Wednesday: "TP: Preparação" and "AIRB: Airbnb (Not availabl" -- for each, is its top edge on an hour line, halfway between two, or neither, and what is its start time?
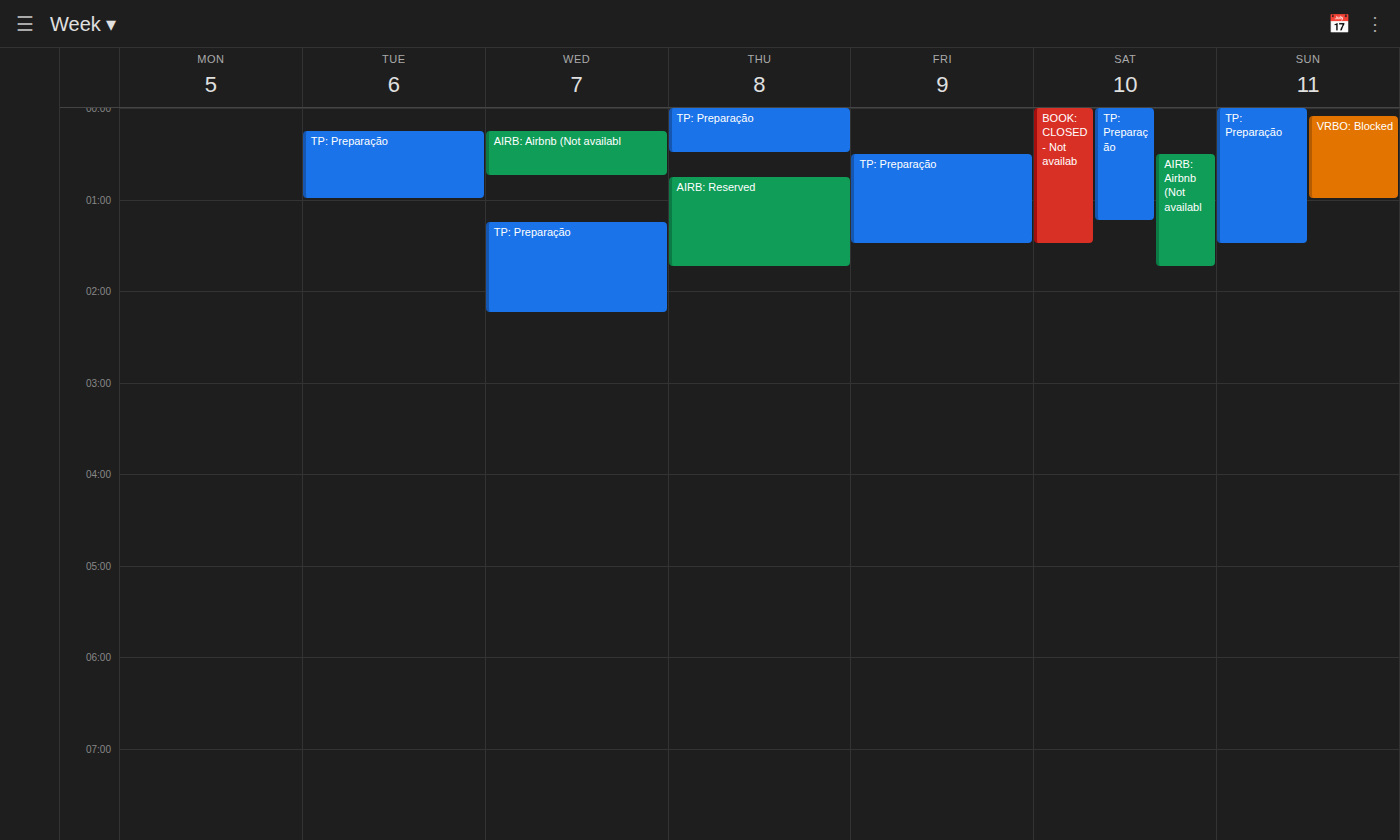
"TP: Preparação": 1:15 AM, neither: a quarter of the way from the 1 AM line to the 2 AM line. "AIRB: Airbnb (Not availabl": 12:15 AM, neither: a quarter of the way from the 12 AM line to the 1 AM line.